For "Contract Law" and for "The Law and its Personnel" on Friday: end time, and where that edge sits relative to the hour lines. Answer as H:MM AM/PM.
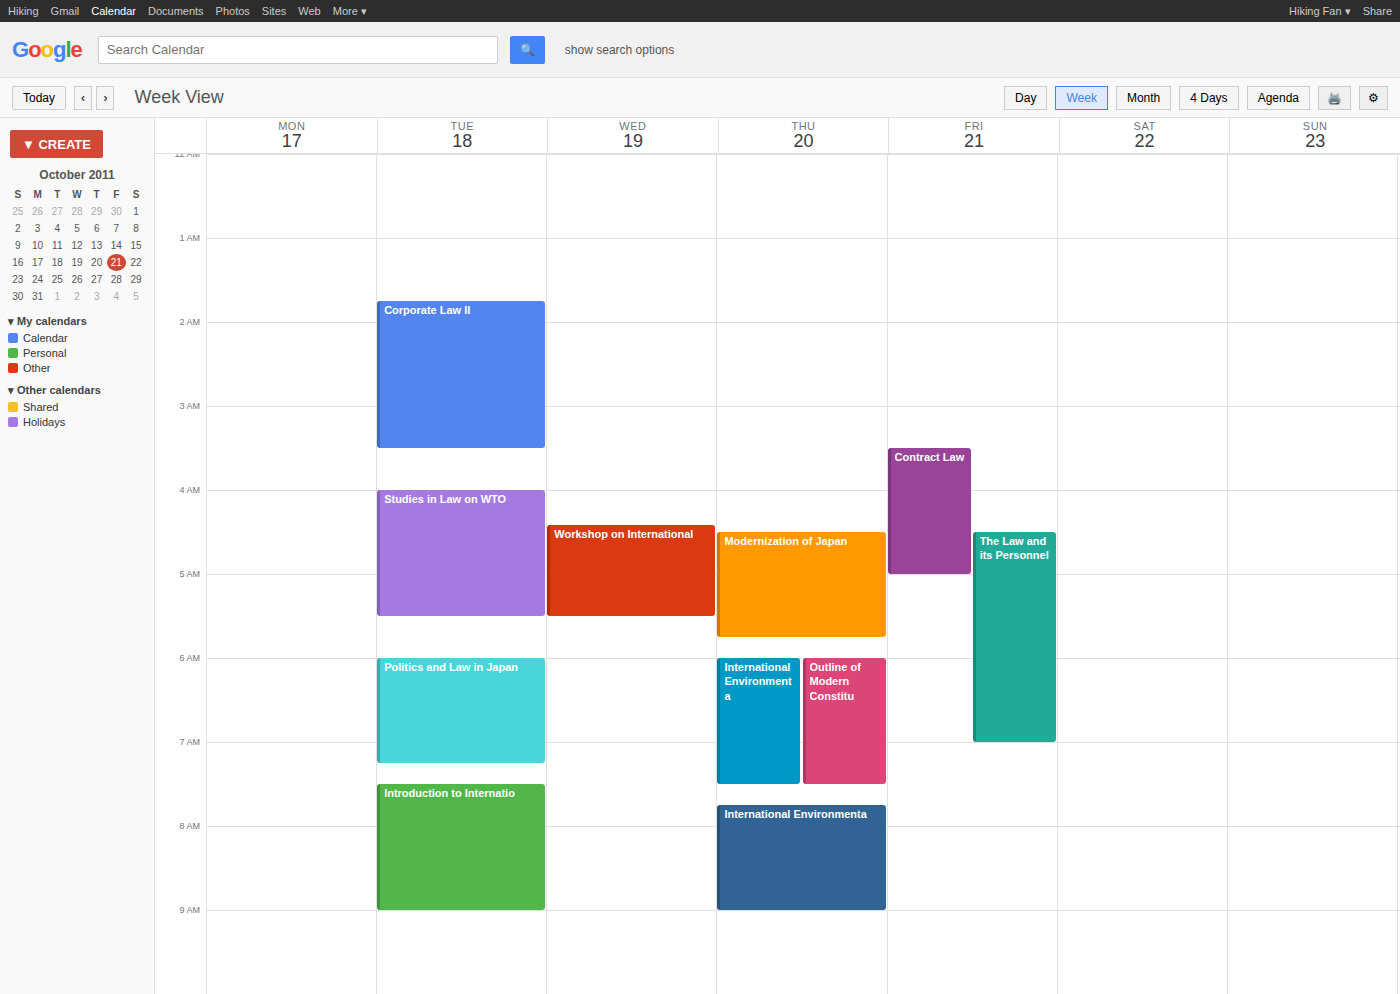
"Contract Law": 5:00 AM, exactly on the 5 AM line. "The Law and its Personnel": 7:00 AM, exactly on the 7 AM line.